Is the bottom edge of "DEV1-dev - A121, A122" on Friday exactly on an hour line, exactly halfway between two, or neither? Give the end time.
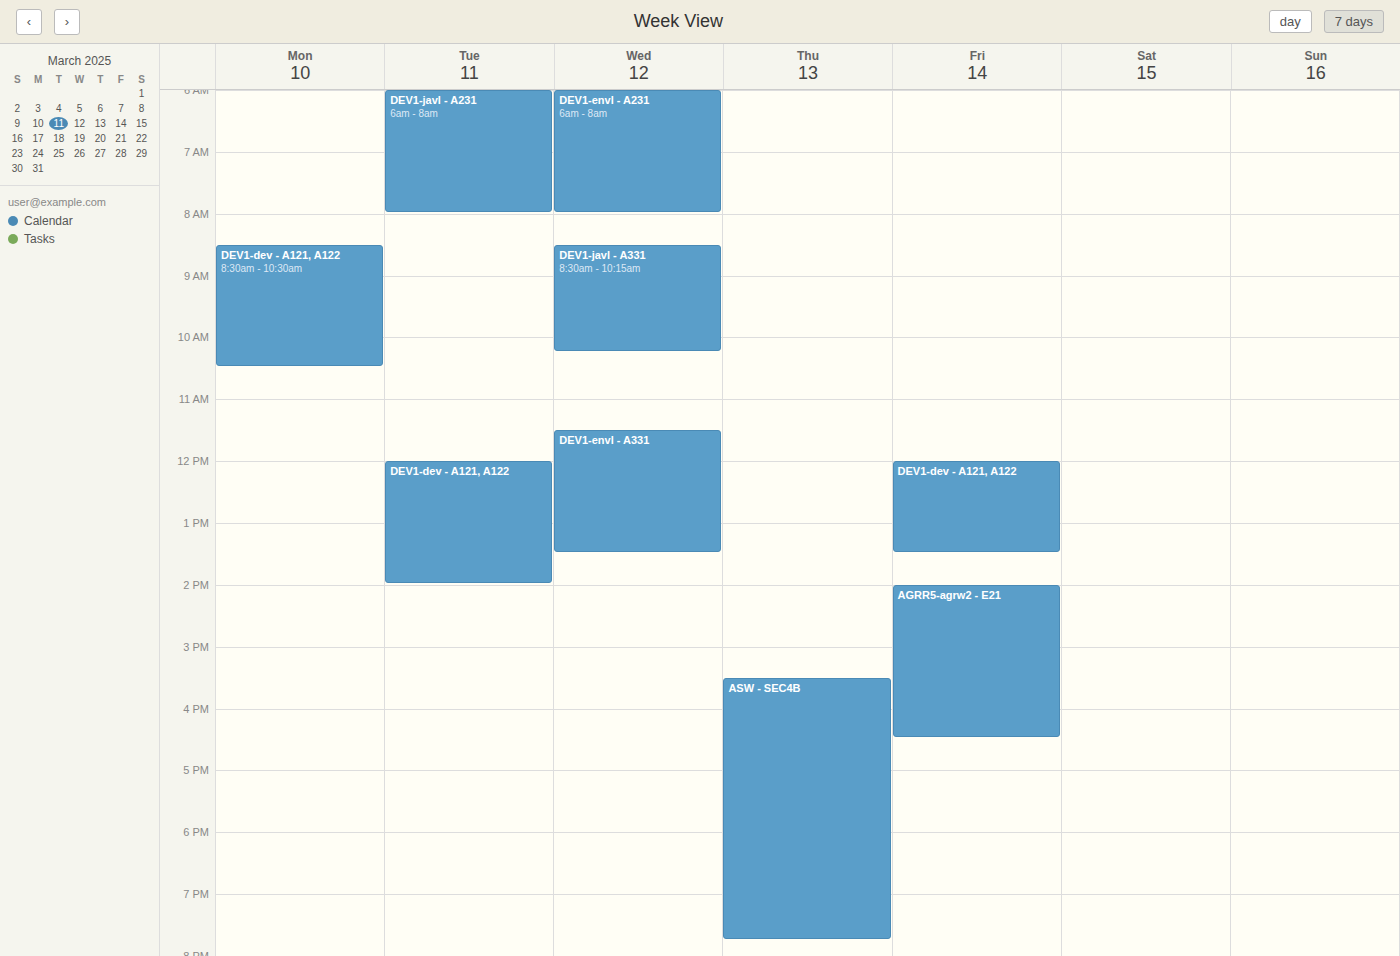
1:30 PM -- halfway between the 1 PM and 2 PM lines.